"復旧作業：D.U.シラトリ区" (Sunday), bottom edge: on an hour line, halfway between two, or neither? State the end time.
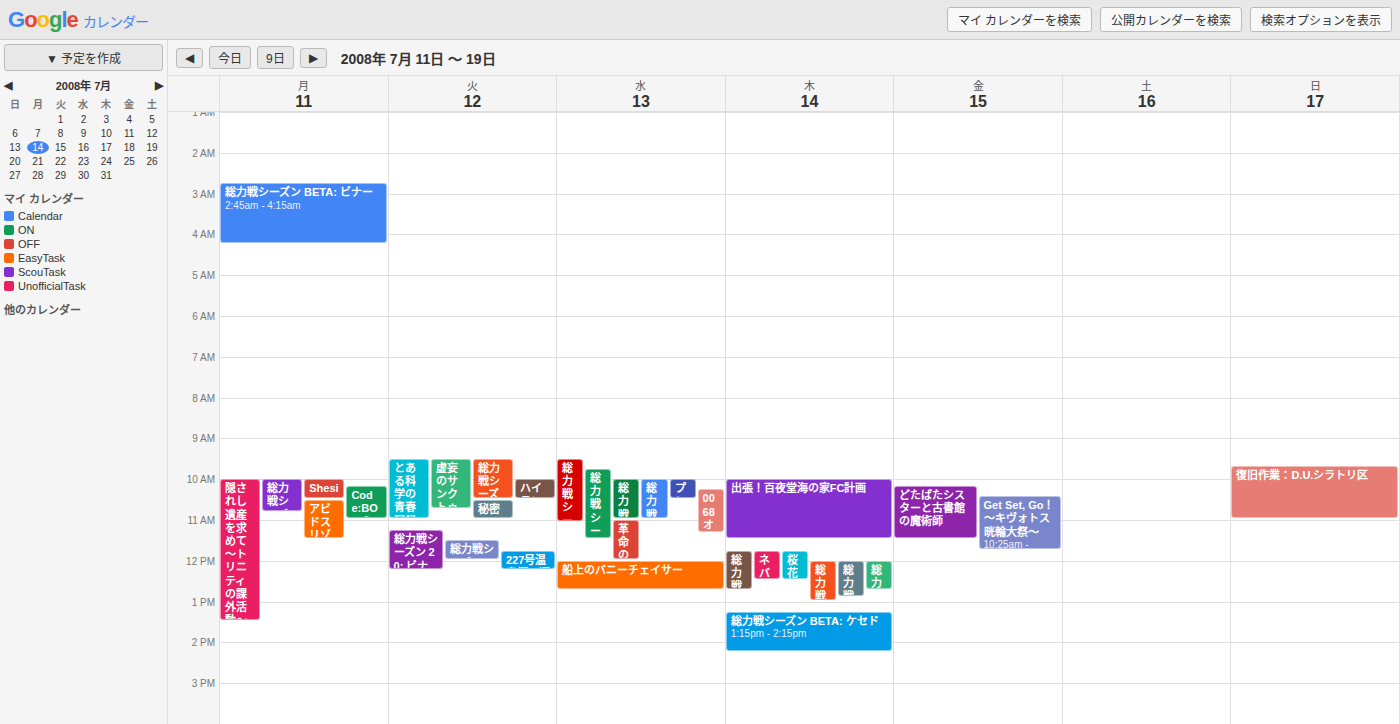
11:00 -- exactly on the 11:00 line.